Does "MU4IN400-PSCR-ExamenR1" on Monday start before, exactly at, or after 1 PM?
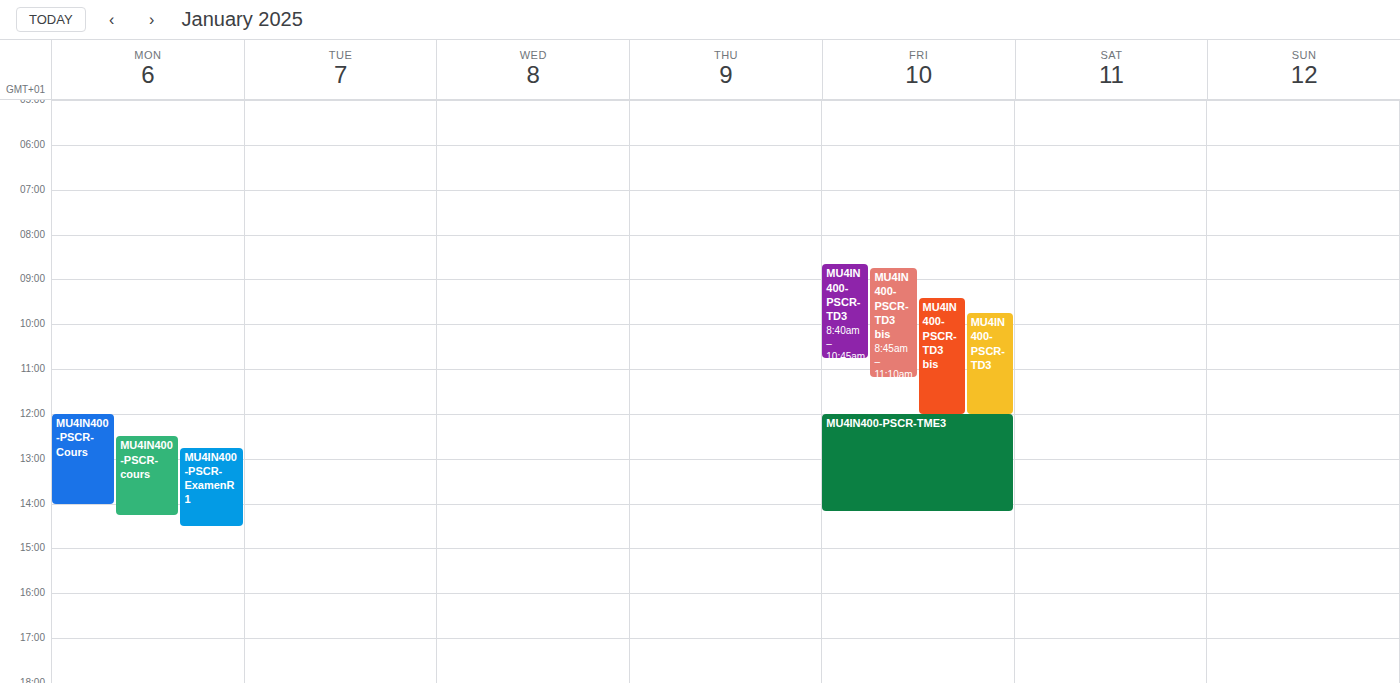
12:45 PM -- before 1 PM, 15 minutes above the 1 PM line.